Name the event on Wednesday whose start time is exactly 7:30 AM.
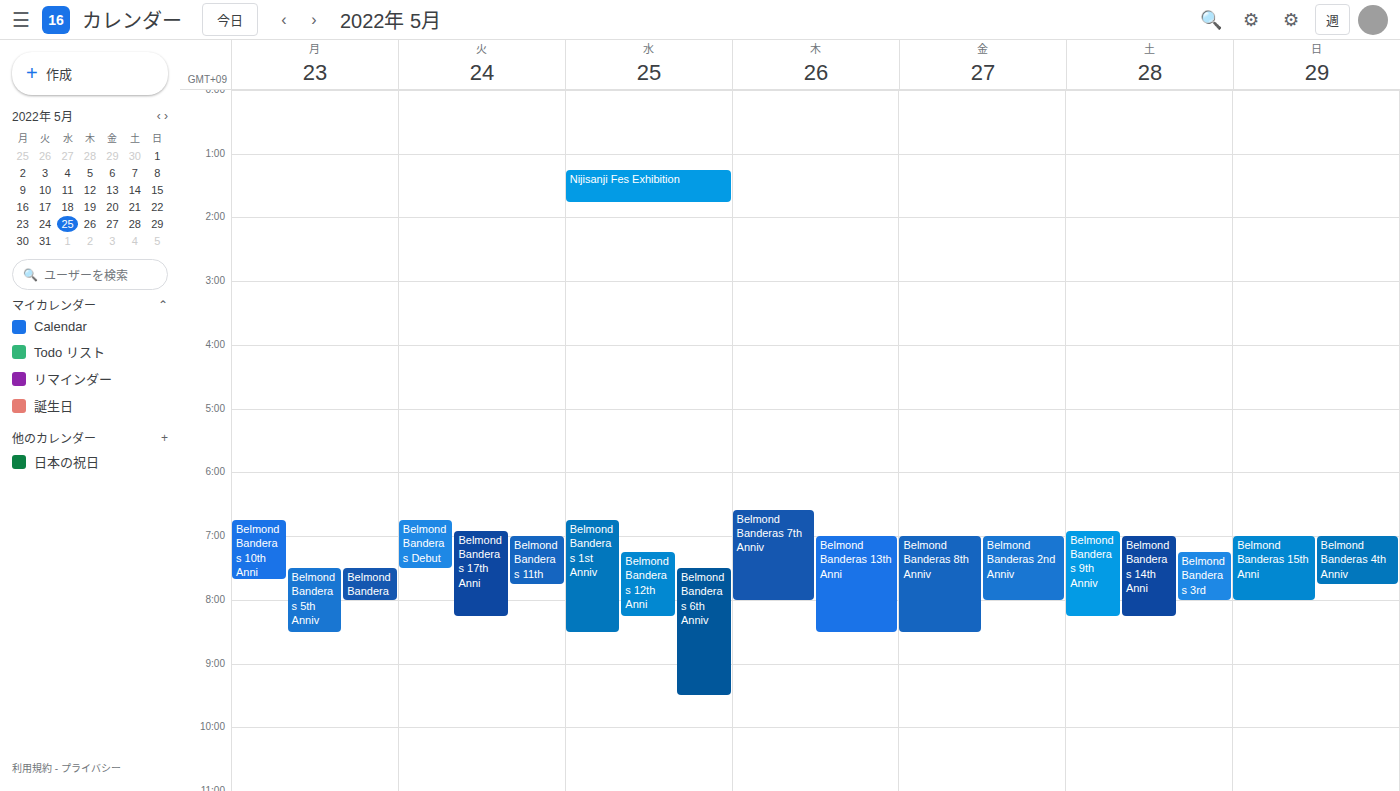
"Belmond Banderas 6th Anniv"